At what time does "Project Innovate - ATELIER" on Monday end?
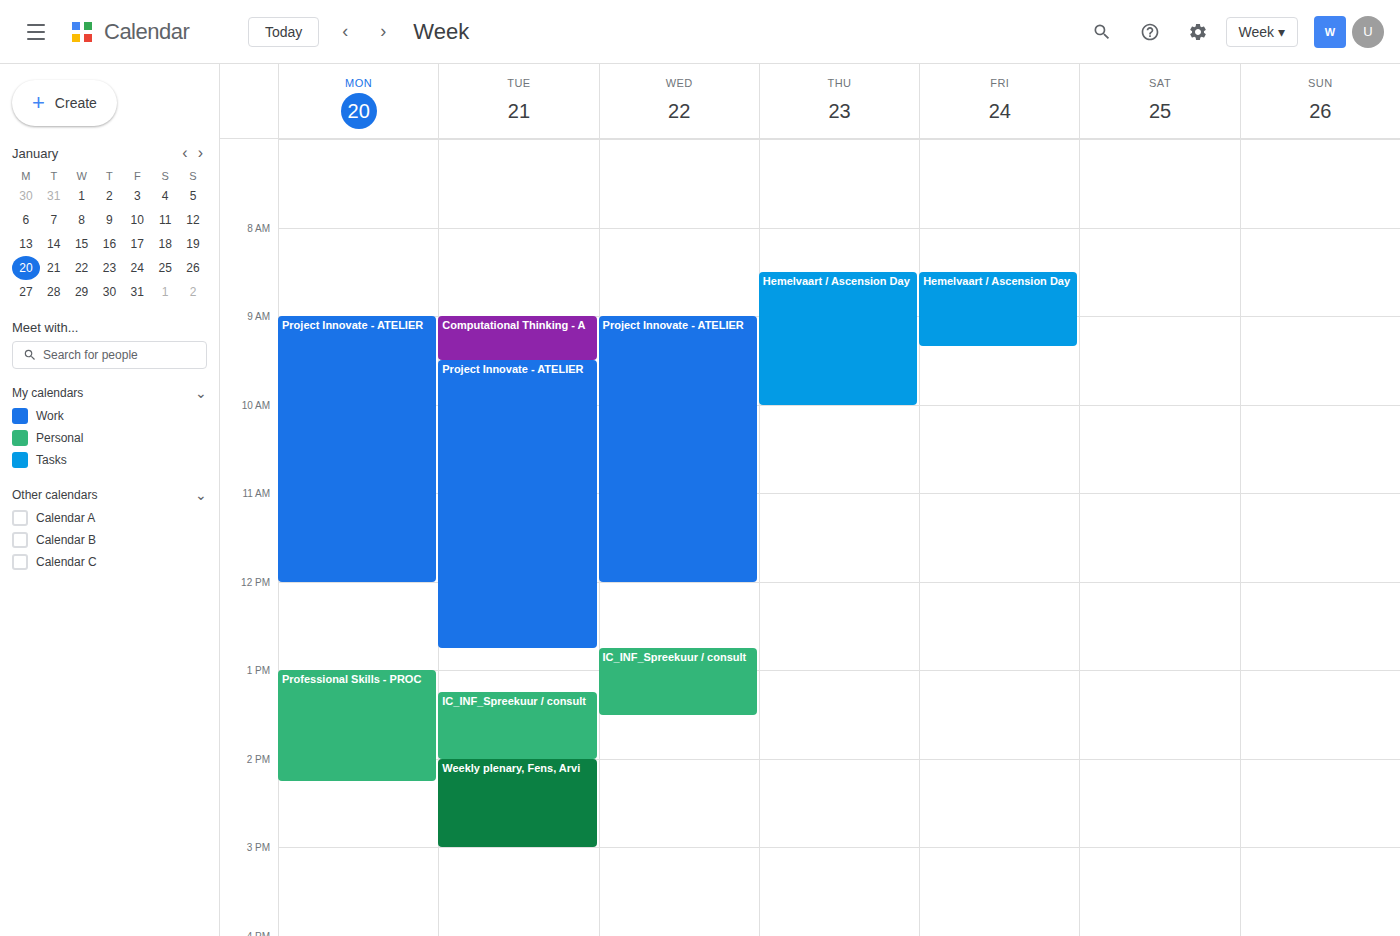
12:00 PM